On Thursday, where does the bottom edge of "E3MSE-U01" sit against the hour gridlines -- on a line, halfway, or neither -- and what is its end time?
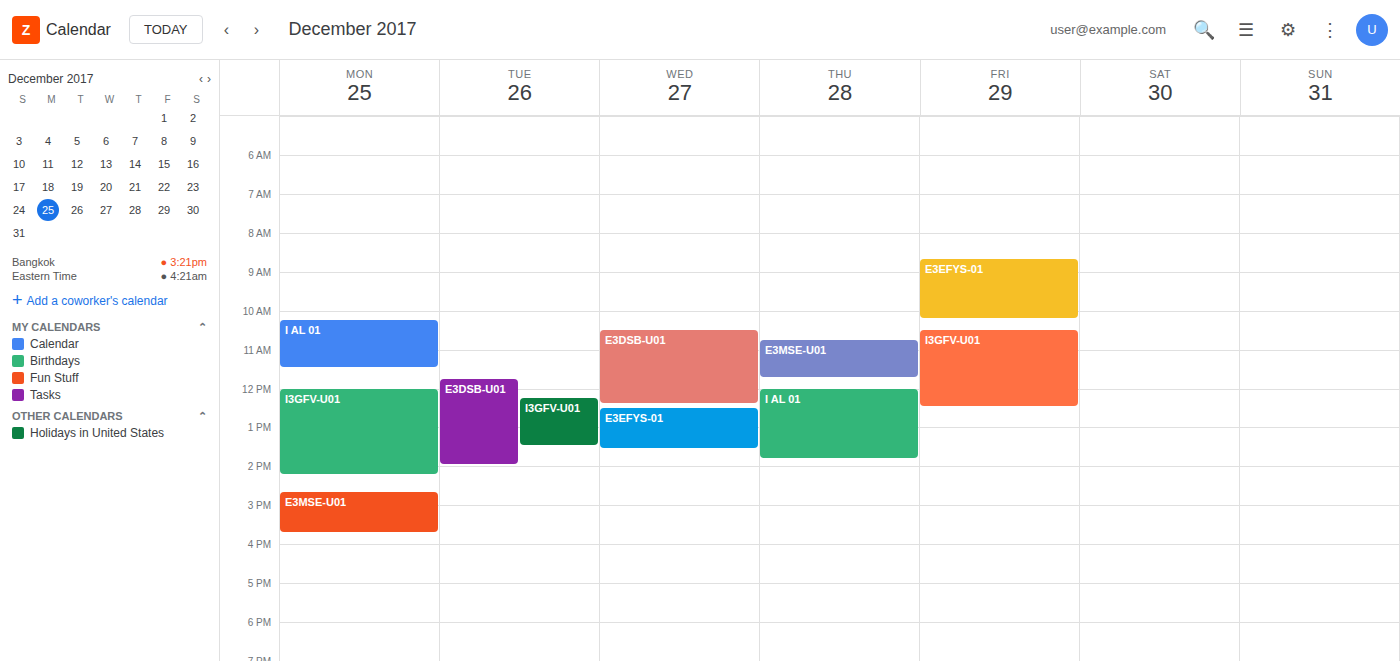
11:45 AM -- neither: three quarters of the way from the 11 AM line to the 12 PM line.